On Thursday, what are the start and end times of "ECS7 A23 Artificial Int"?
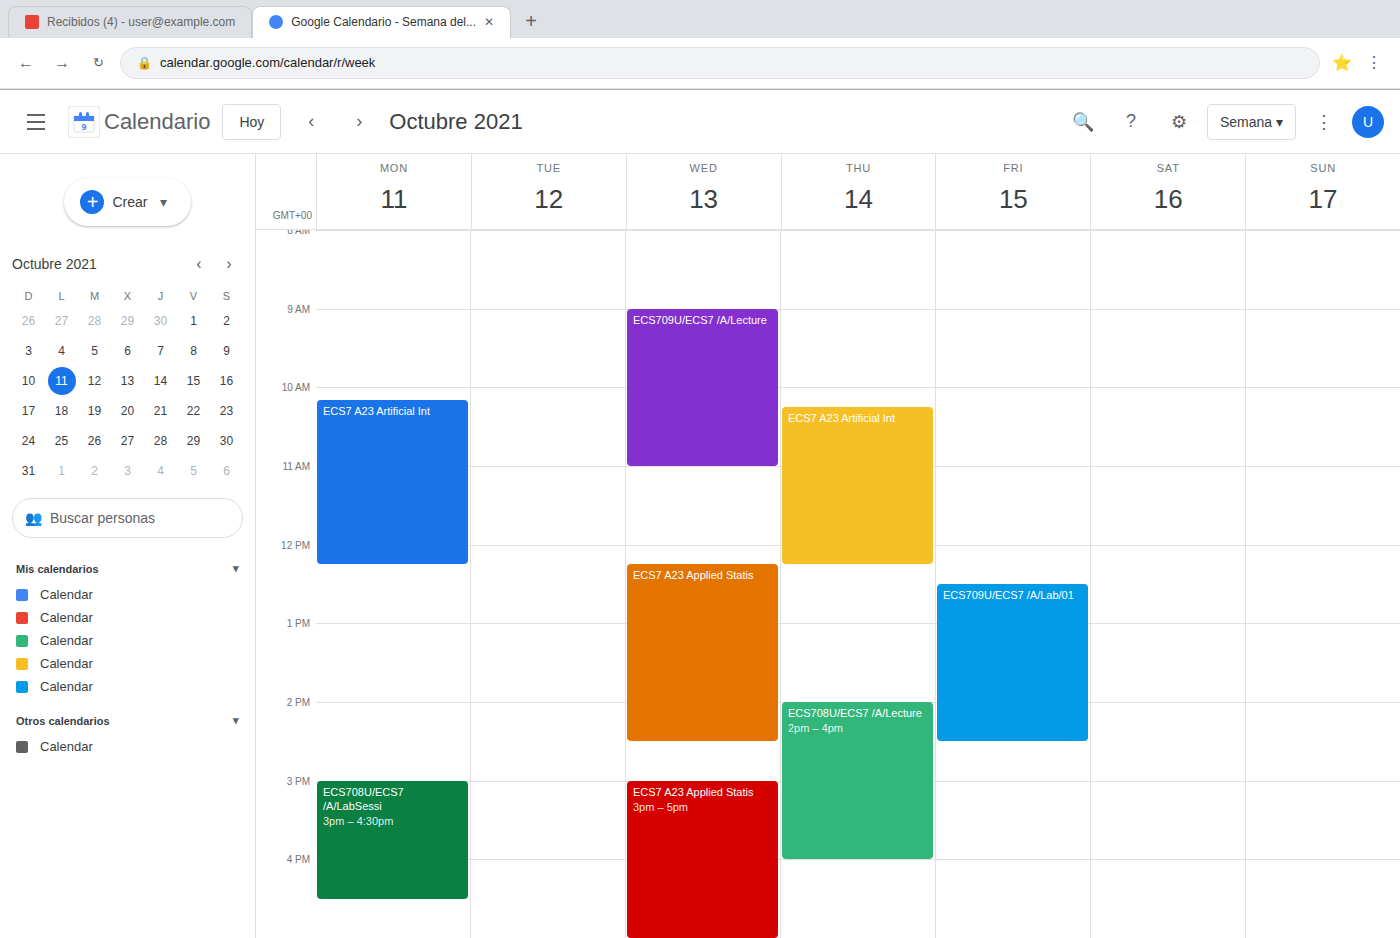
10:15 AM to 12:15 PM